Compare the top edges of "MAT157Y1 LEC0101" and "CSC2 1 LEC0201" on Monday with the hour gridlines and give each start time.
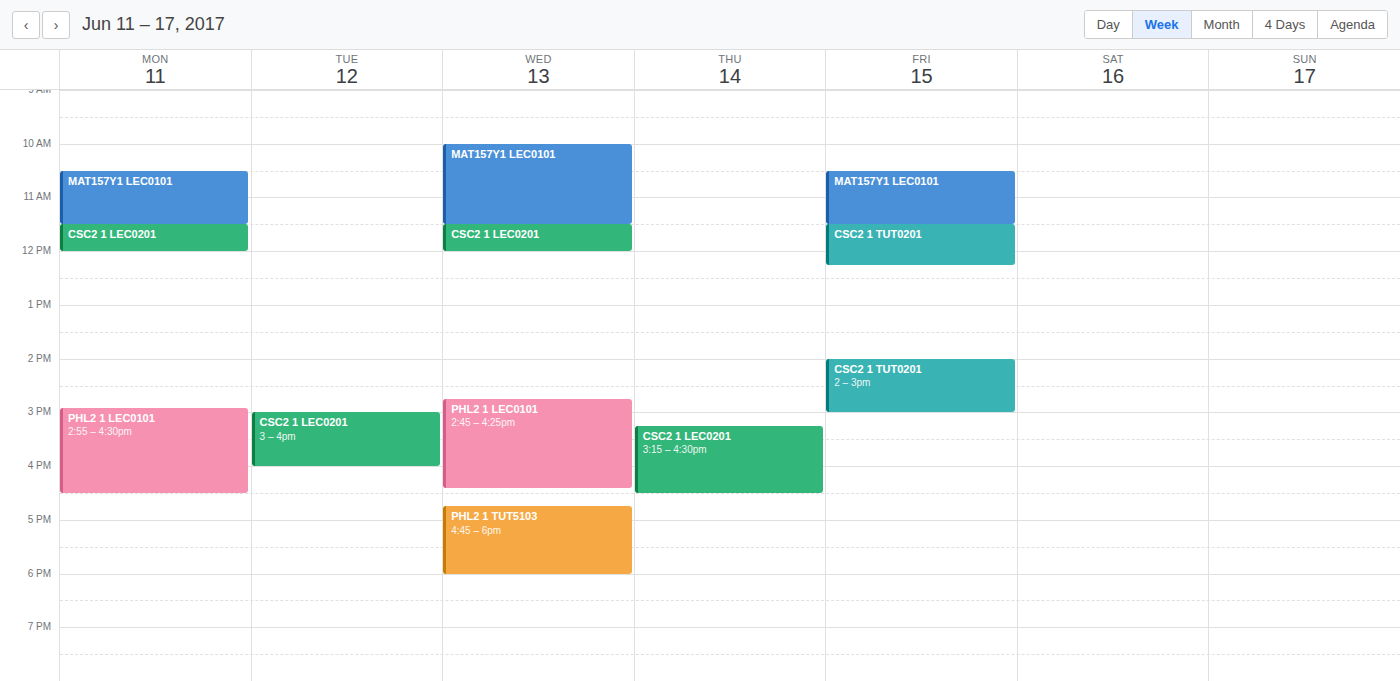
"MAT157Y1 LEC0101": 10:30 AM, halfway between the 10 AM and 11 AM lines. "CSC2 1 LEC0201": 11:30 AM, halfway between the 11 AM and 12 PM lines.